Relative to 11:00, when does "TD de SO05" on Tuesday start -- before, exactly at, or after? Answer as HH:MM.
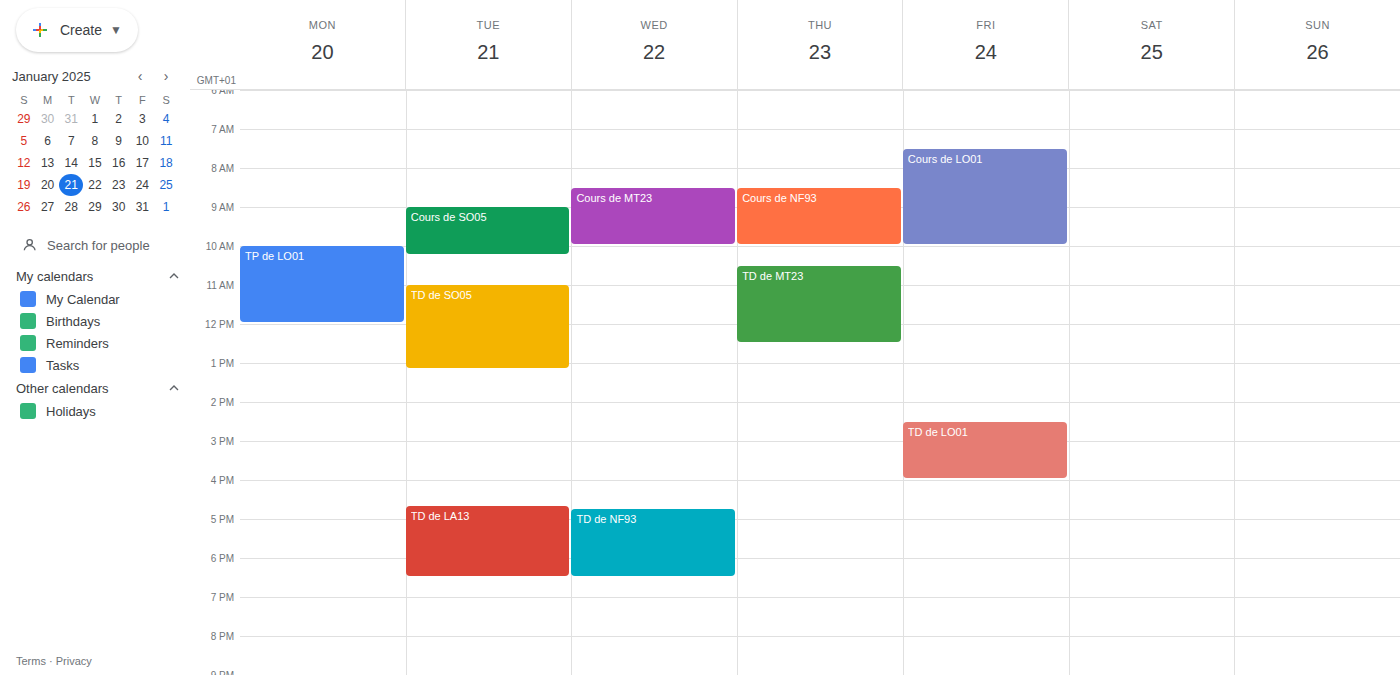
11:00 -- exactly at 11:00, on the 11:00 line.